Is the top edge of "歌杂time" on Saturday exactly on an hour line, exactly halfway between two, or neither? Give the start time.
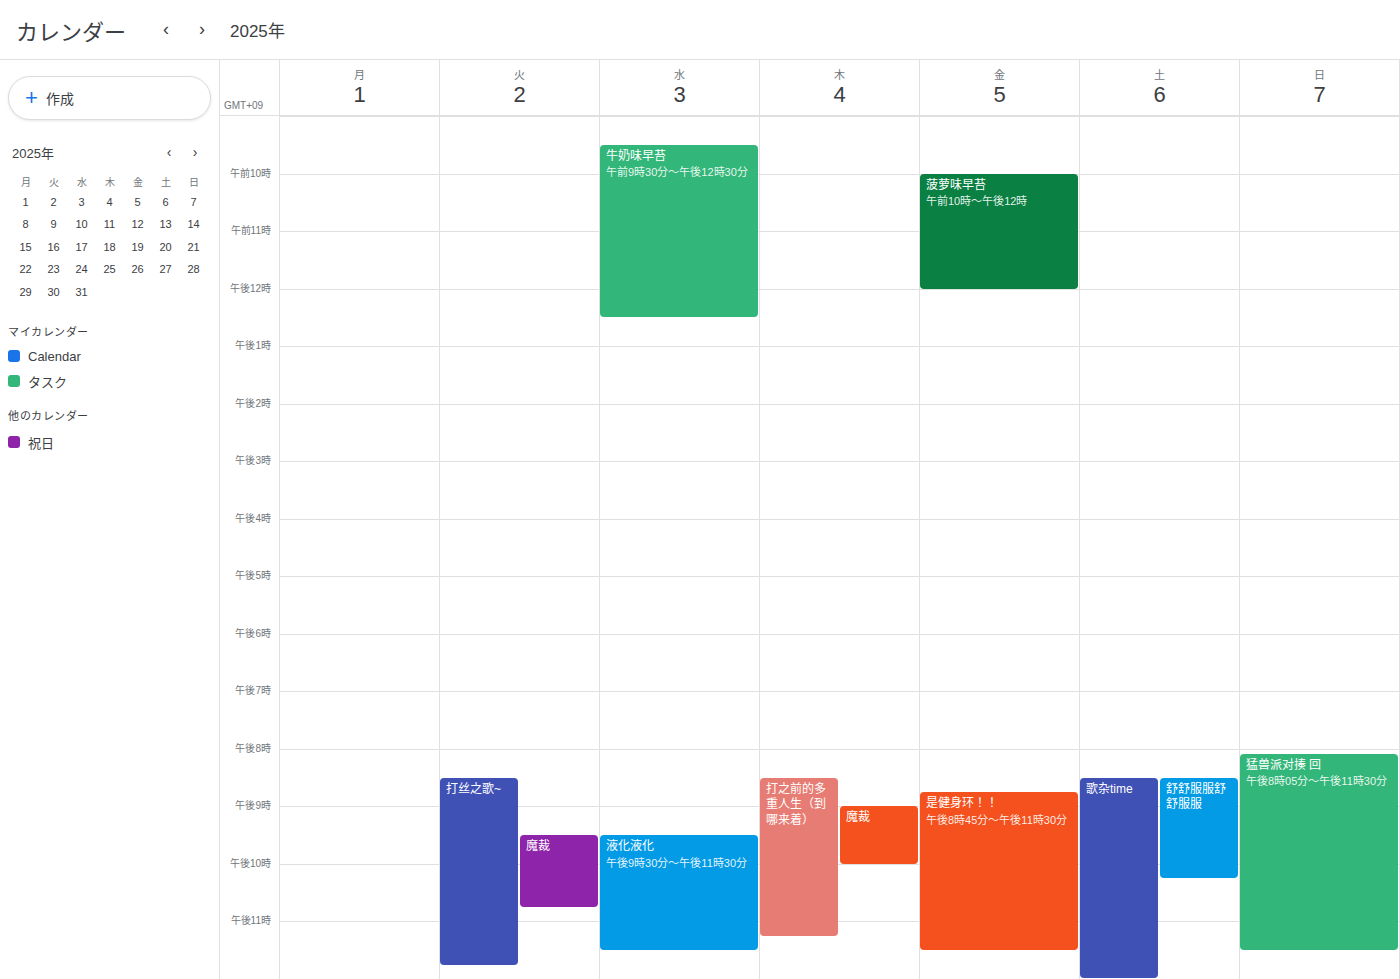
8:30 PM -- halfway between the 8 PM and 9 PM lines.